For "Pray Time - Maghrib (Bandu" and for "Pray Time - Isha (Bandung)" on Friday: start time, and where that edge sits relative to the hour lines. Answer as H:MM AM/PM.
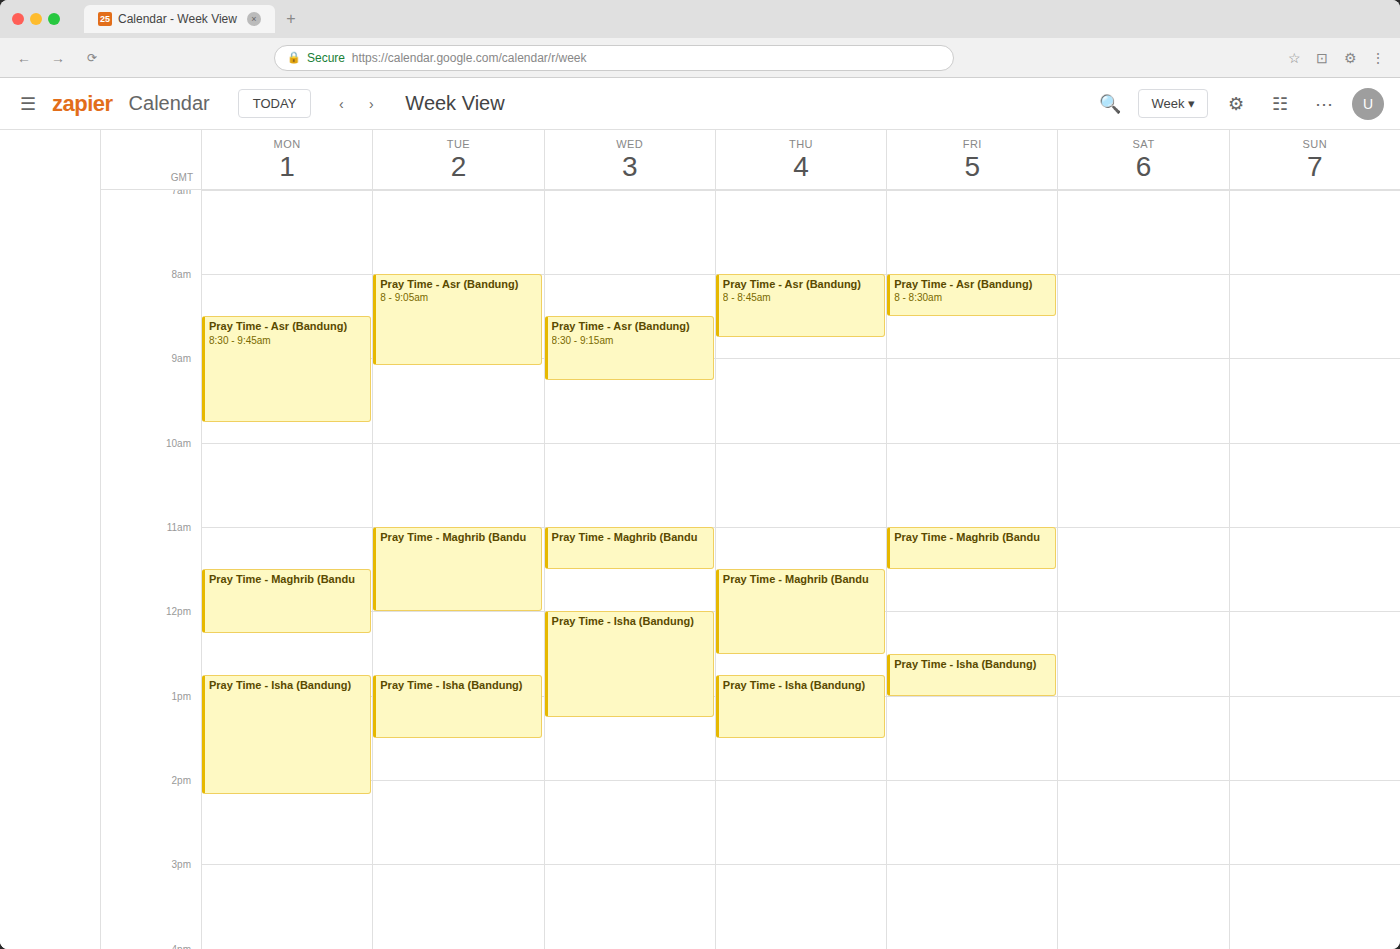
"Pray Time - Maghrib (Bandu": 11:00 AM, exactly on the 11 AM line. "Pray Time - Isha (Bandung)": 12:30 PM, halfway between the 12 PM and 1 PM lines.